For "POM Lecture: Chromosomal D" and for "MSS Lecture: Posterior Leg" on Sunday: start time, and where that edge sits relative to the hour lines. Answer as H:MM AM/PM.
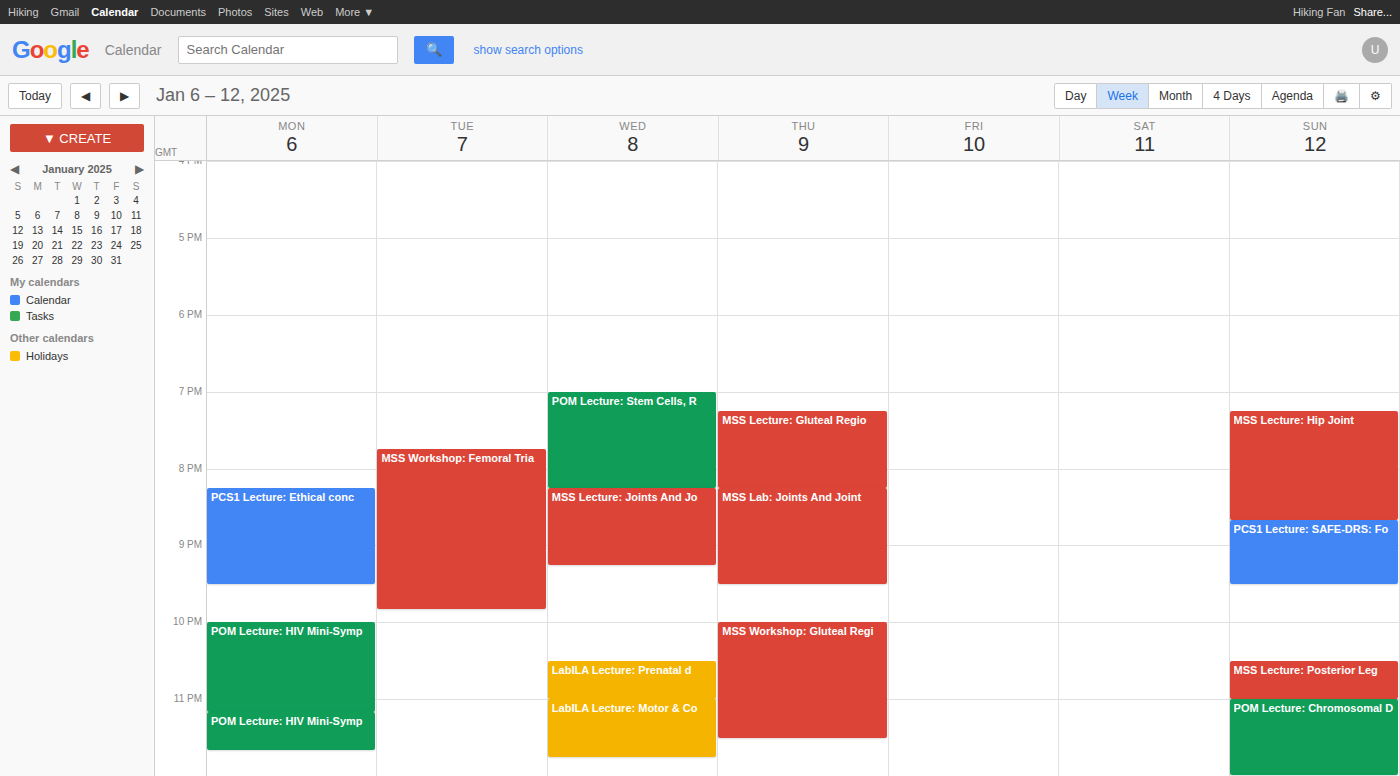
"POM Lecture: Chromosomal D": 11:00 PM, exactly on the 11 PM line. "MSS Lecture: Posterior Leg": 10:30 PM, halfway between the 10 PM and 11 PM lines.